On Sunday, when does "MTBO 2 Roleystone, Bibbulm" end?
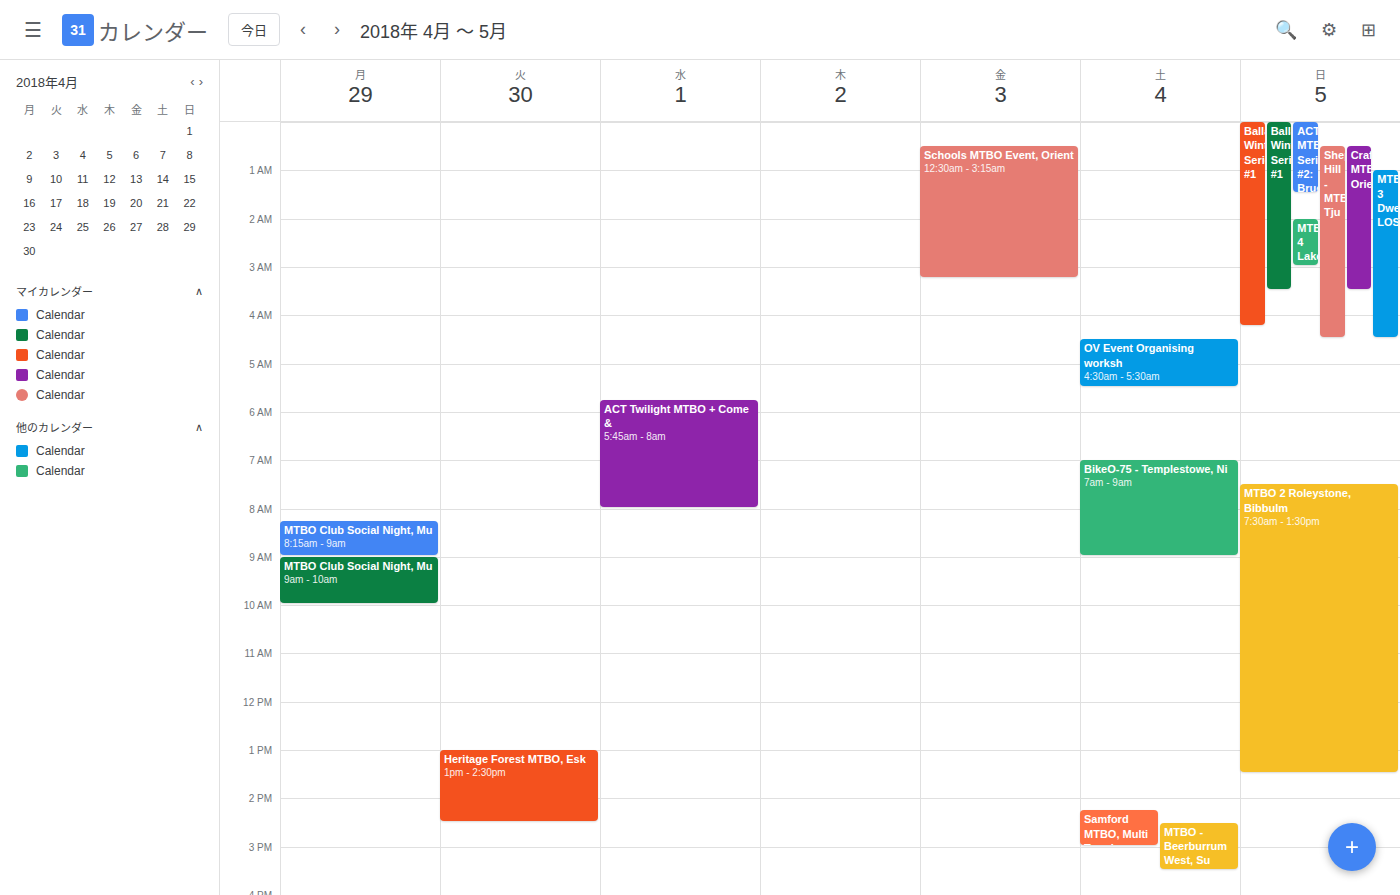
1:30 PM